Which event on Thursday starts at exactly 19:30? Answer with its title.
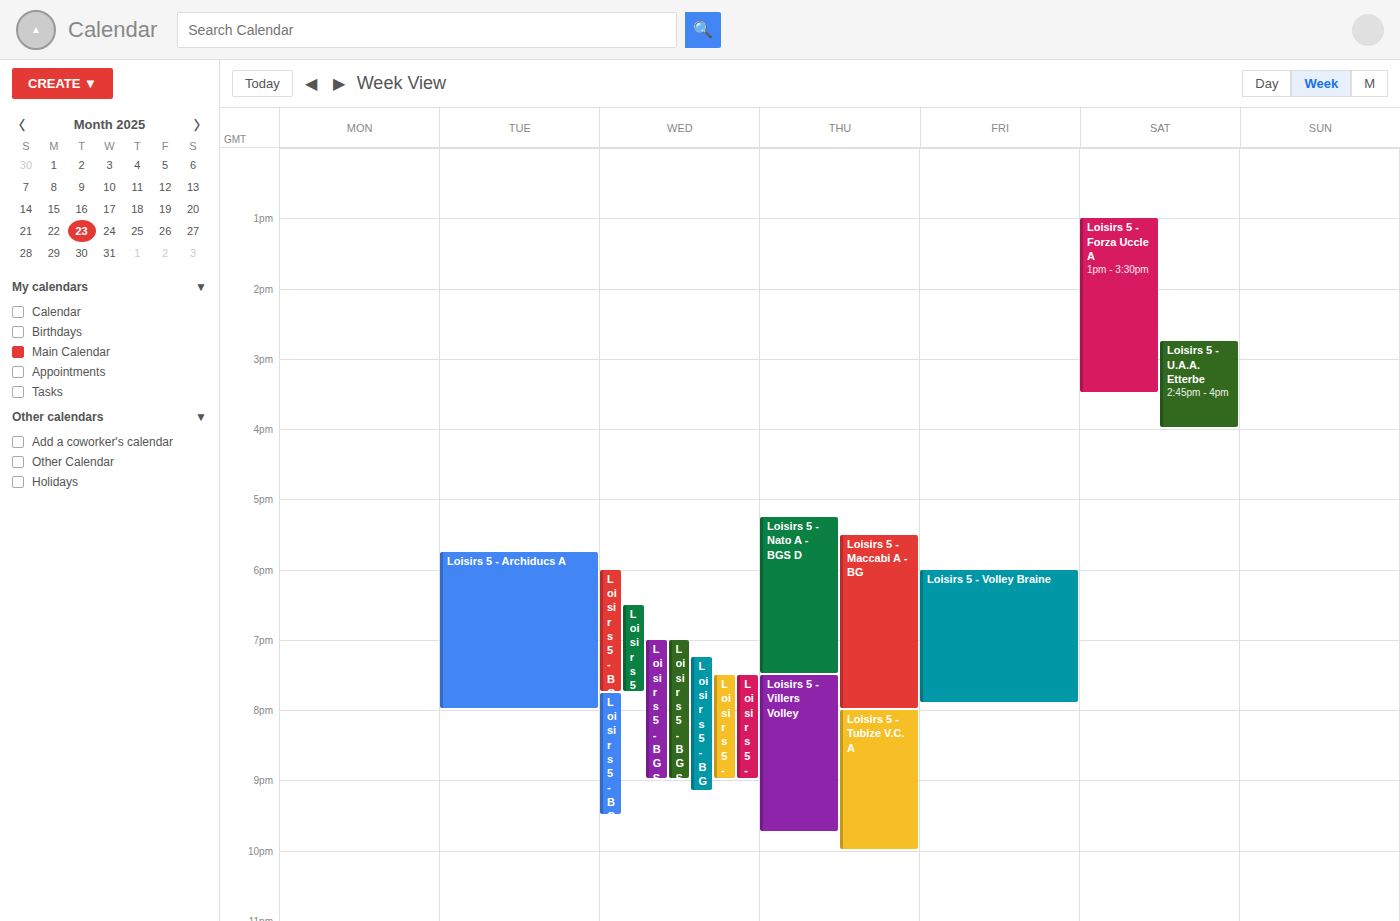
"Loisirs 5 - Villers Volley"